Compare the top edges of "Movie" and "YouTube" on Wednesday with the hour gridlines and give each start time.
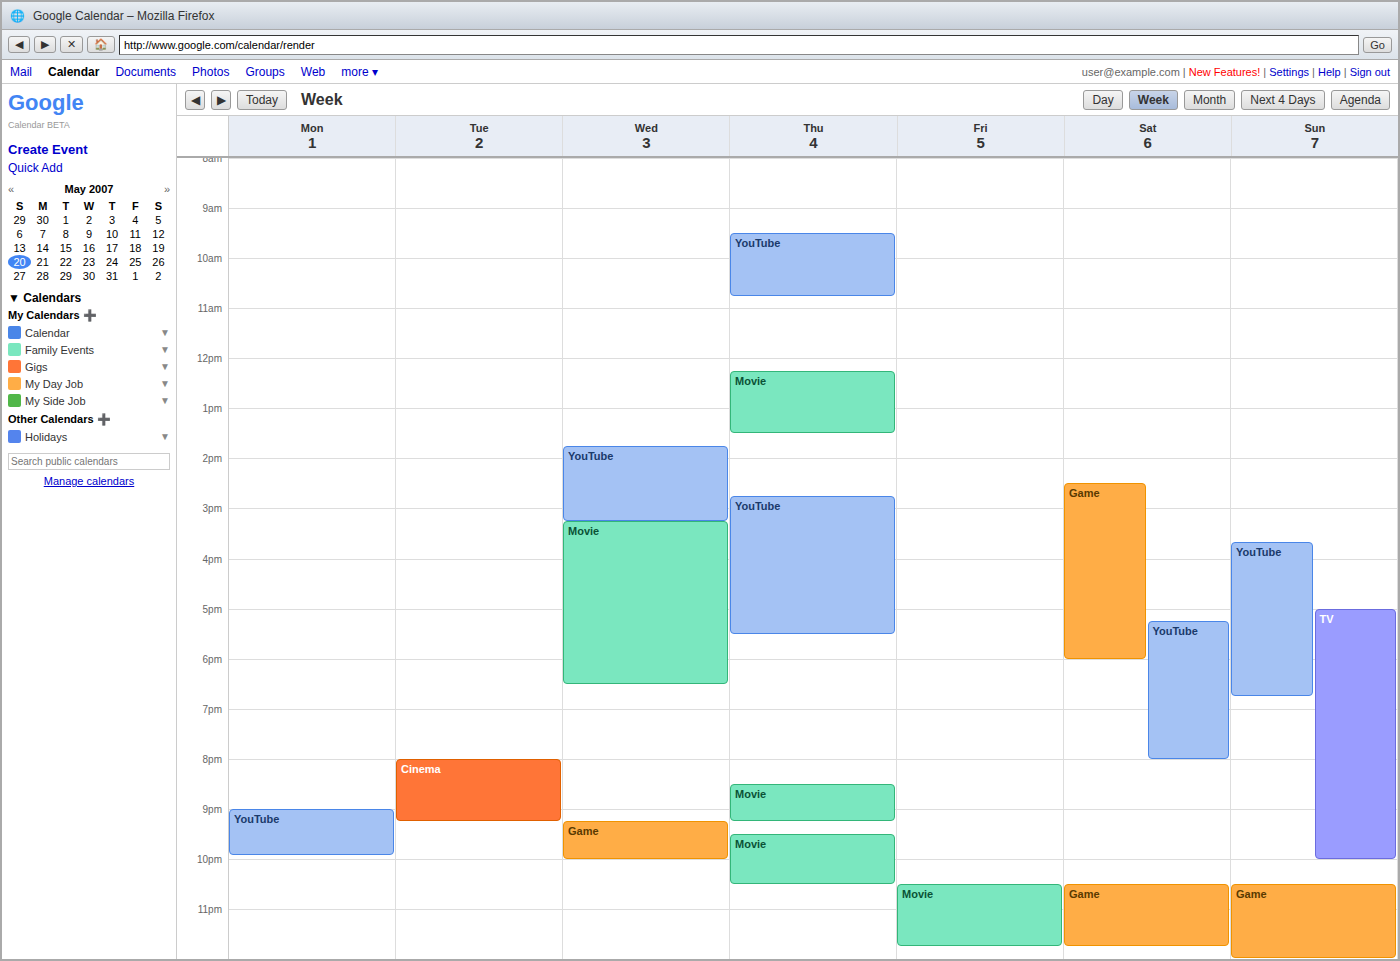
"Movie": 3:15 PM, neither: a quarter of the way from the 3 PM line to the 4 PM line. "YouTube": 1:45 PM, neither: three quarters of the way from the 1 PM line to the 2 PM line.